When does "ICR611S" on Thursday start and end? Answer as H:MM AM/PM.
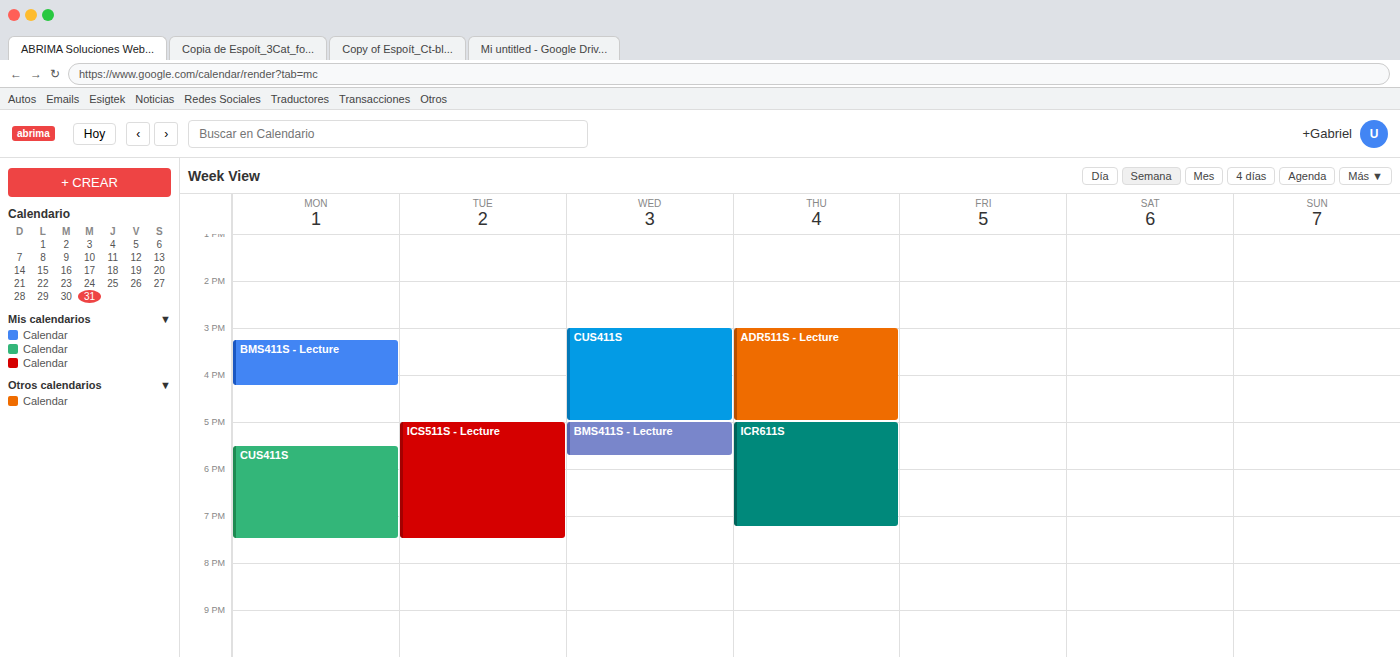
5:00 PM to 7:15 PM